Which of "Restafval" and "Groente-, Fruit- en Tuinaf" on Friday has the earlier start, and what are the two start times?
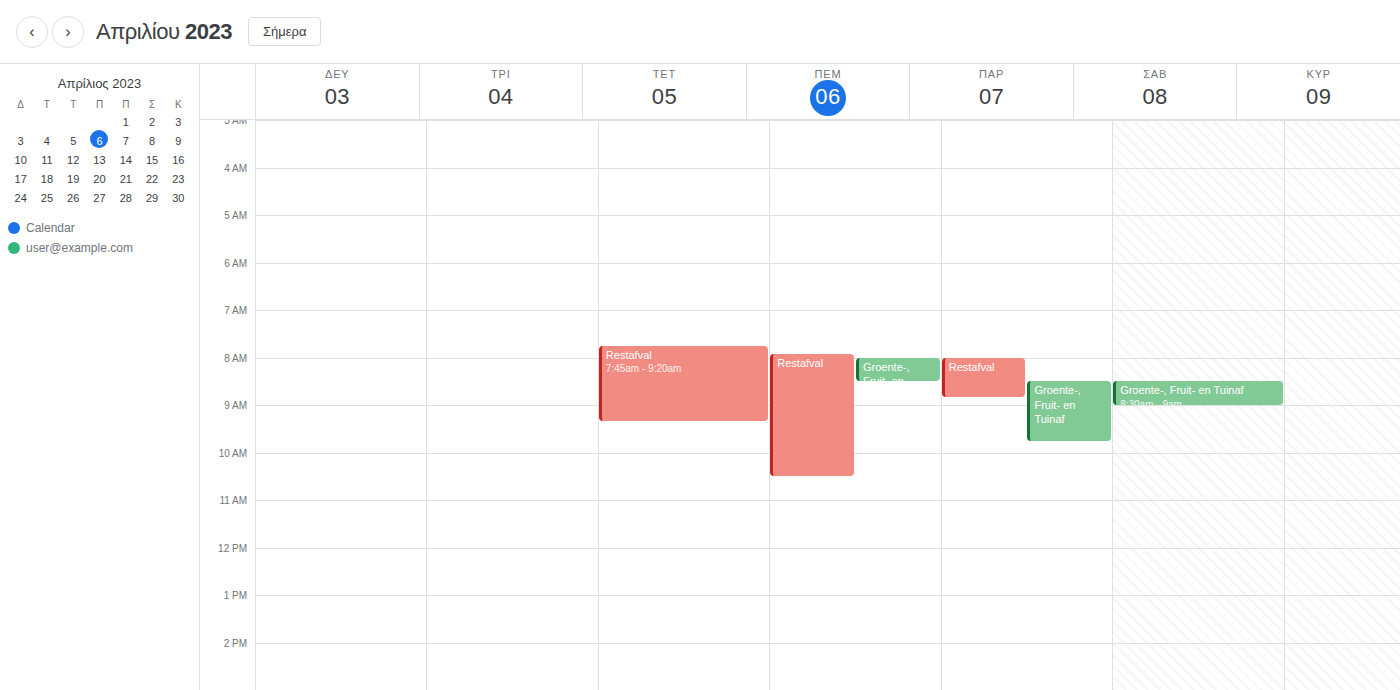
"Restafval" 8:00 AM; "Groente-, Fruit- en Tuinaf" 8:30 AM.